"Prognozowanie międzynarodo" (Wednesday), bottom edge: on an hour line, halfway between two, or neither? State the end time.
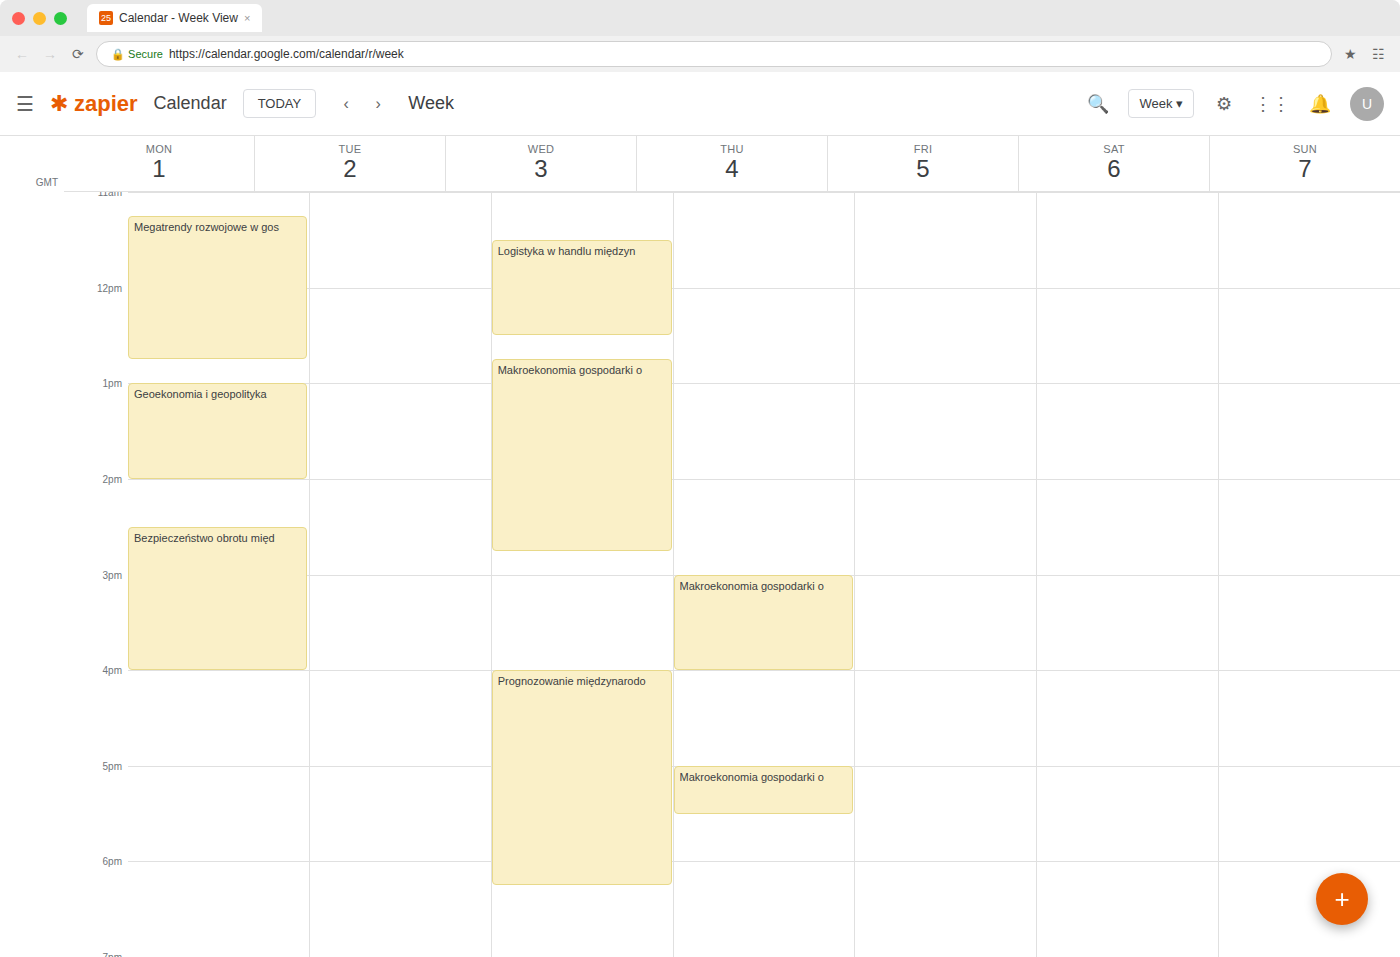
6:15 PM -- neither: a quarter of the way from the 6 PM line to the 7 PM line.